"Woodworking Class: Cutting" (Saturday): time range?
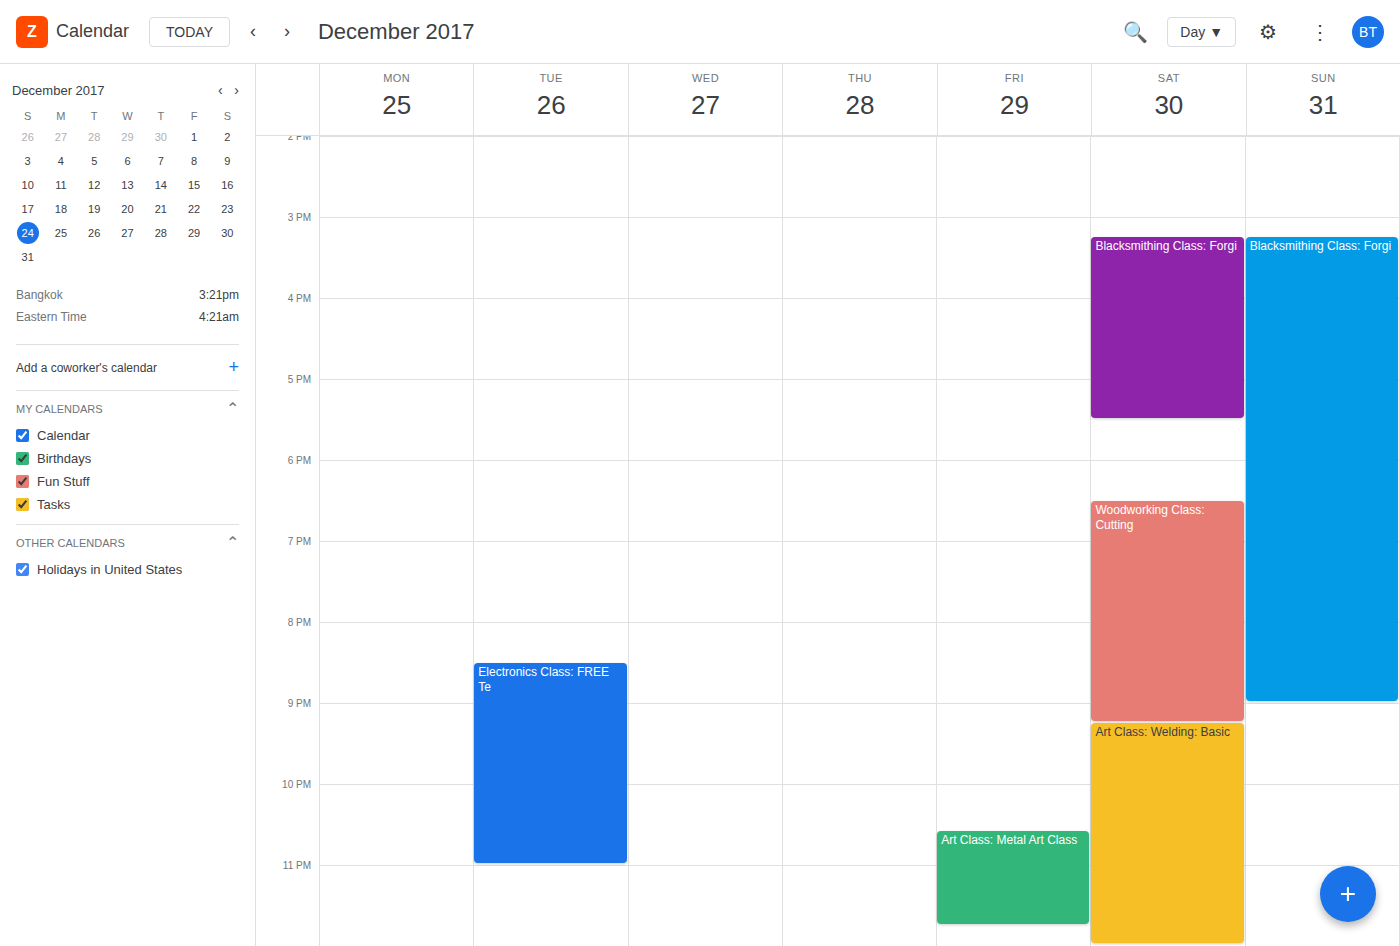
6:30 PM to 9:15 PM